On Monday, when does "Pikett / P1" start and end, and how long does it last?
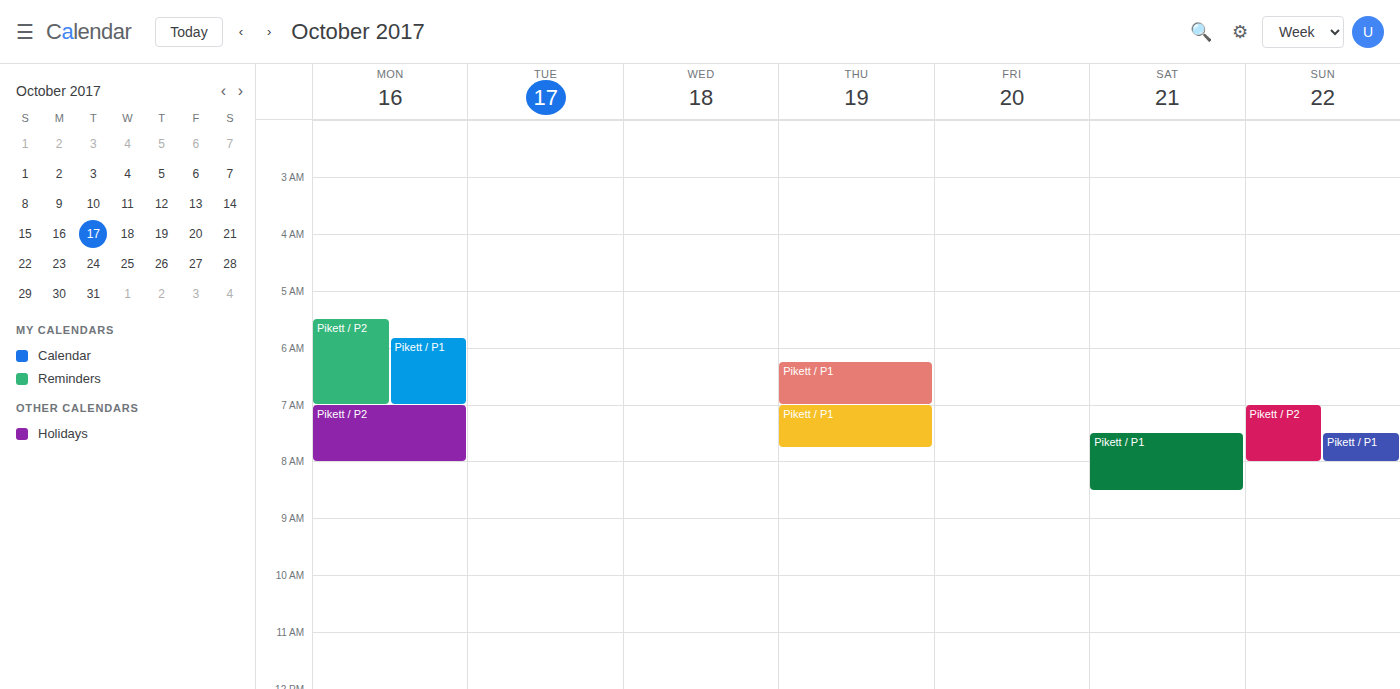
05:50 to 07:00, 1 hour 10 minutes